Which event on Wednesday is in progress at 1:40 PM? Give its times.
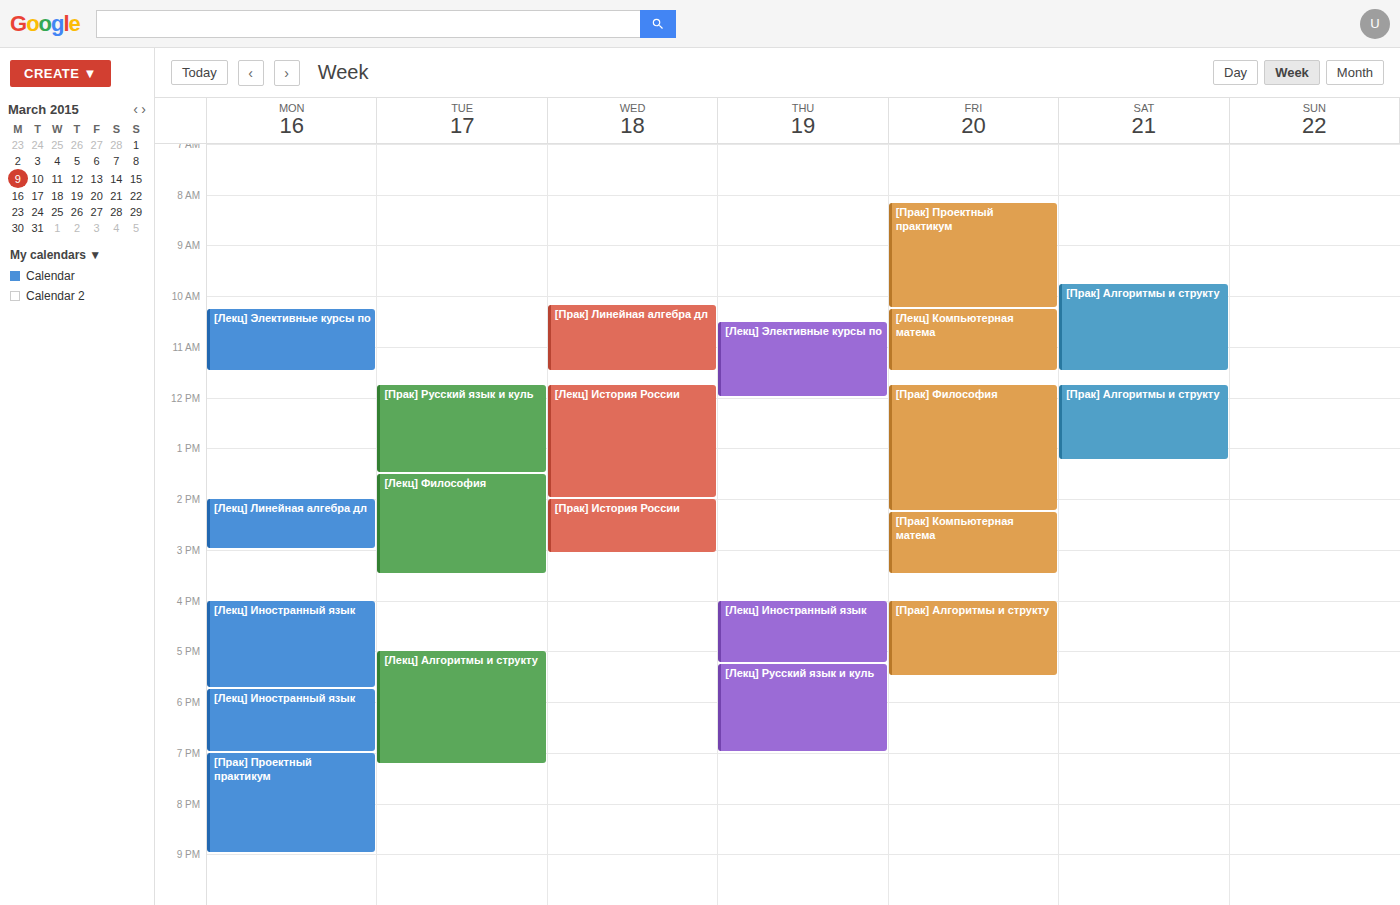
"[Лекц] История России", 11:45 AM to 2:00 PM